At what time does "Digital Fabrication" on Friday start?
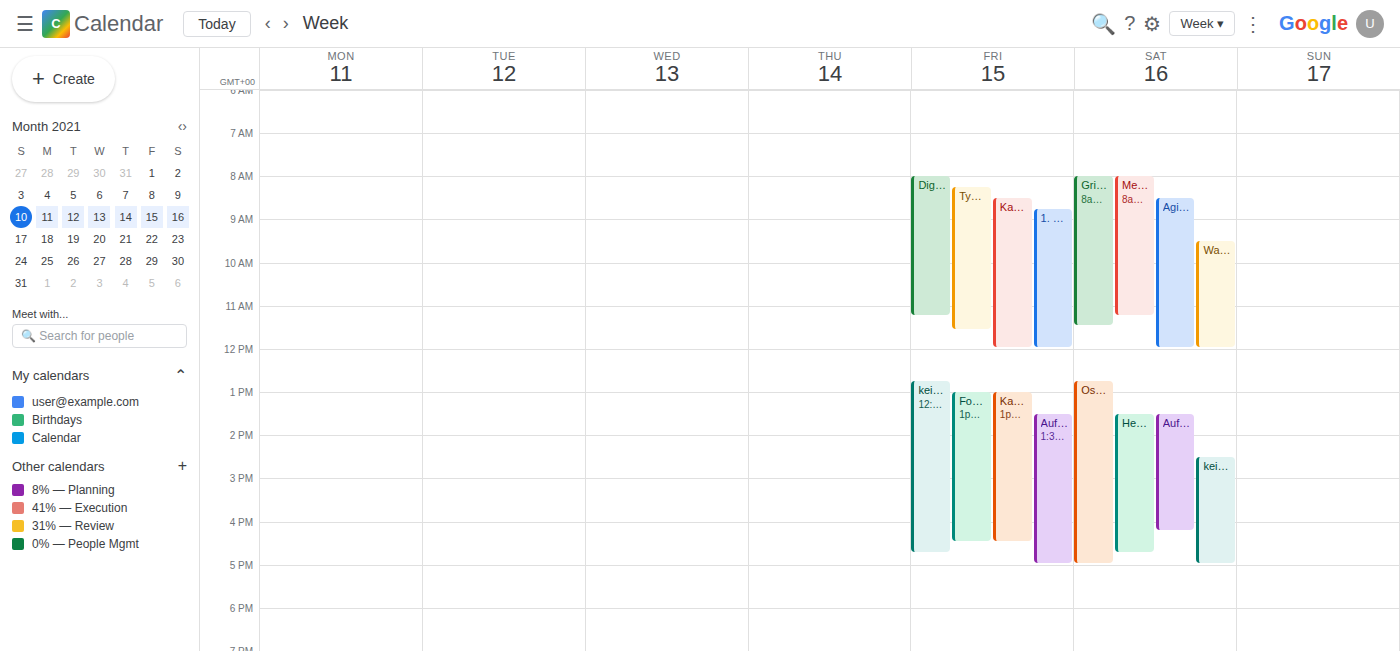
08:00